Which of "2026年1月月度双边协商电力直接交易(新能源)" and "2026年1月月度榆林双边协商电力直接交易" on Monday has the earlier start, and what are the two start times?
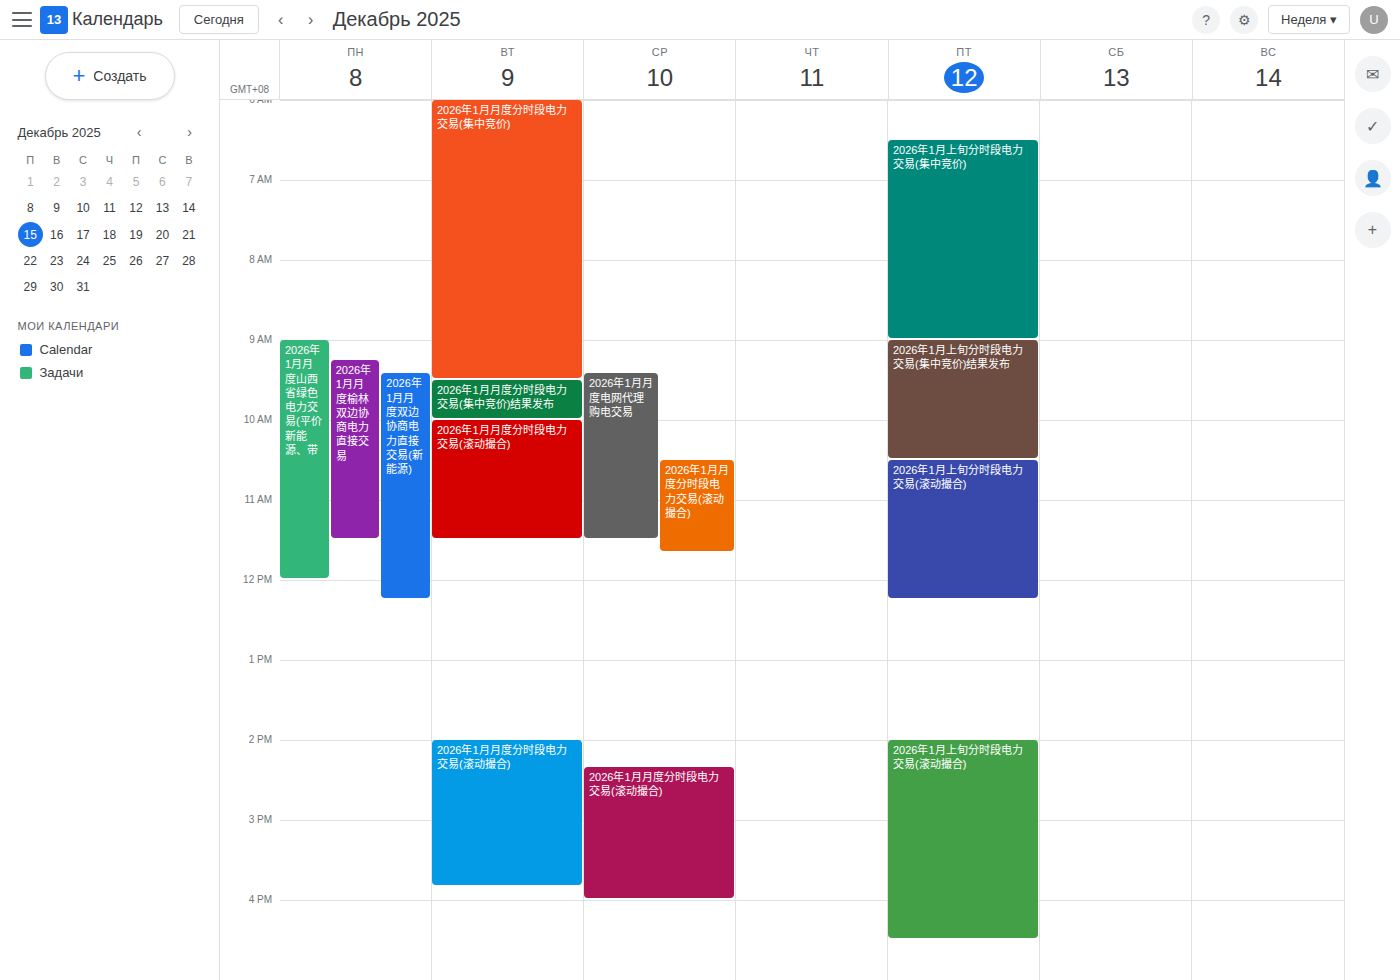
"2026年1月月度榆林双边协商电力直接交易" 9:15 AM; "2026年1月月度双边协商电力直接交易(新能源)" 9:25 AM.